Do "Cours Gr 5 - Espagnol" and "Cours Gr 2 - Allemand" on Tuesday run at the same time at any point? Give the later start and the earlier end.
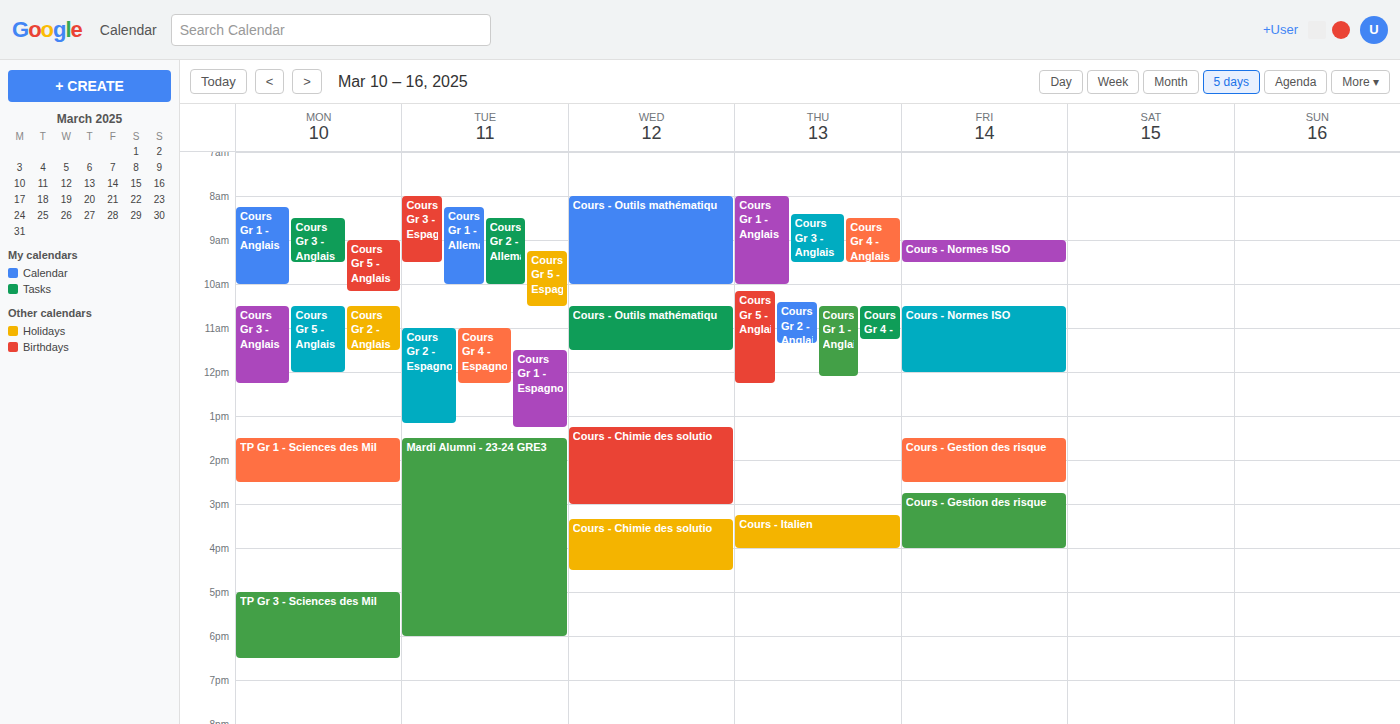
"Cours Gr 5 - Espagnol" starts at 9:15 AM, before "Cours Gr 2 - Allemand" ends at 10:00 AM -- they overlap.